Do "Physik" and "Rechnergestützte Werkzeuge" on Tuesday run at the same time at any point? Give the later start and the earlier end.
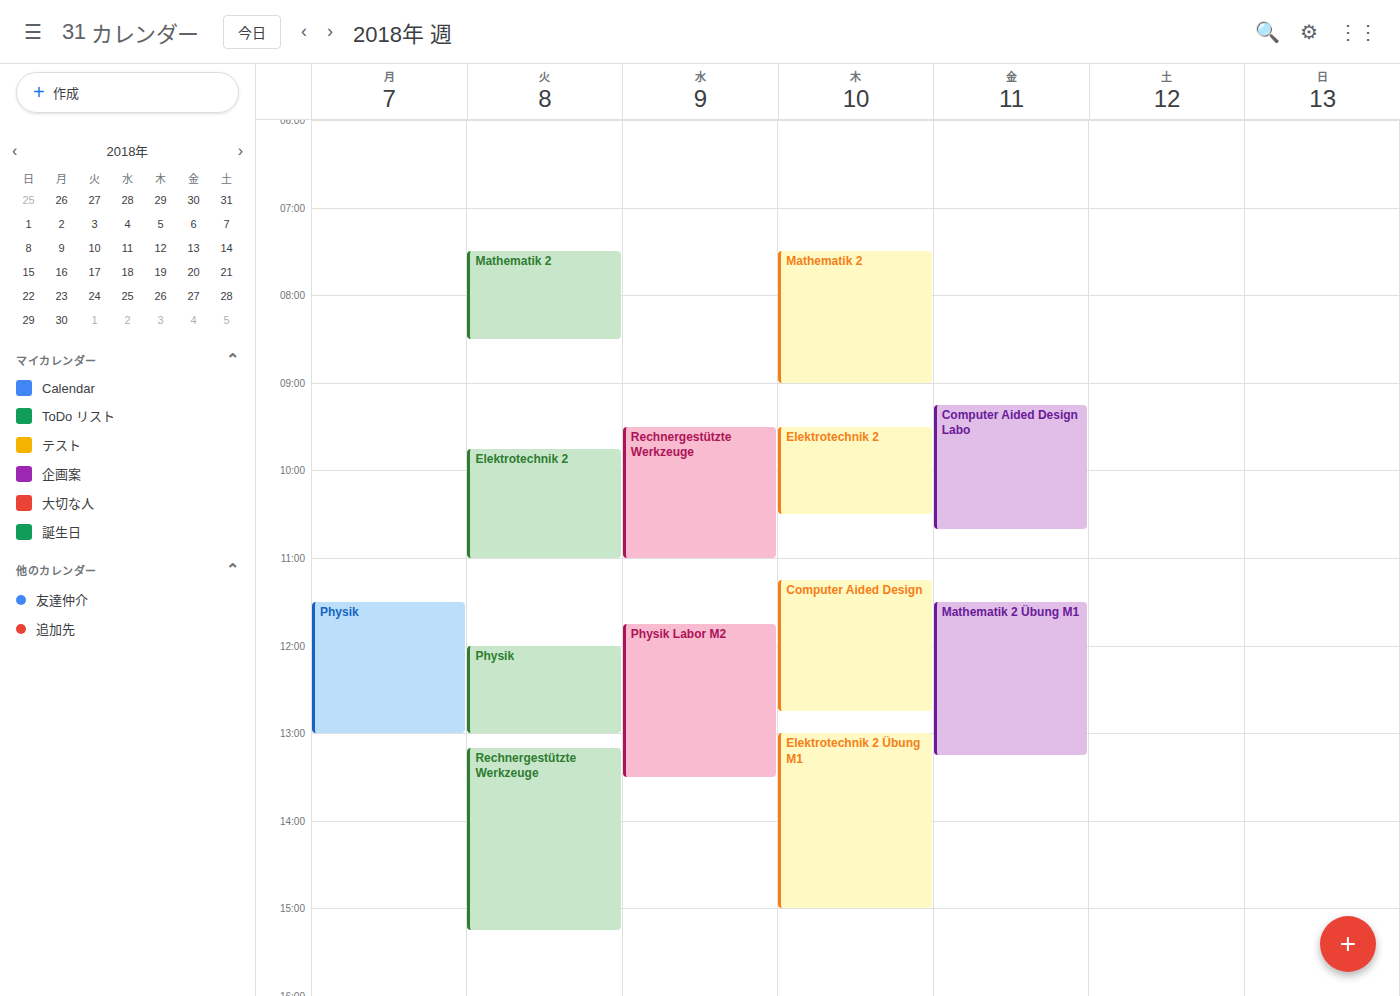
"Physik" ends at 1:00 PM and "Rechnergestützte Werkzeuge" starts at 1:10 PM -- no overlap.